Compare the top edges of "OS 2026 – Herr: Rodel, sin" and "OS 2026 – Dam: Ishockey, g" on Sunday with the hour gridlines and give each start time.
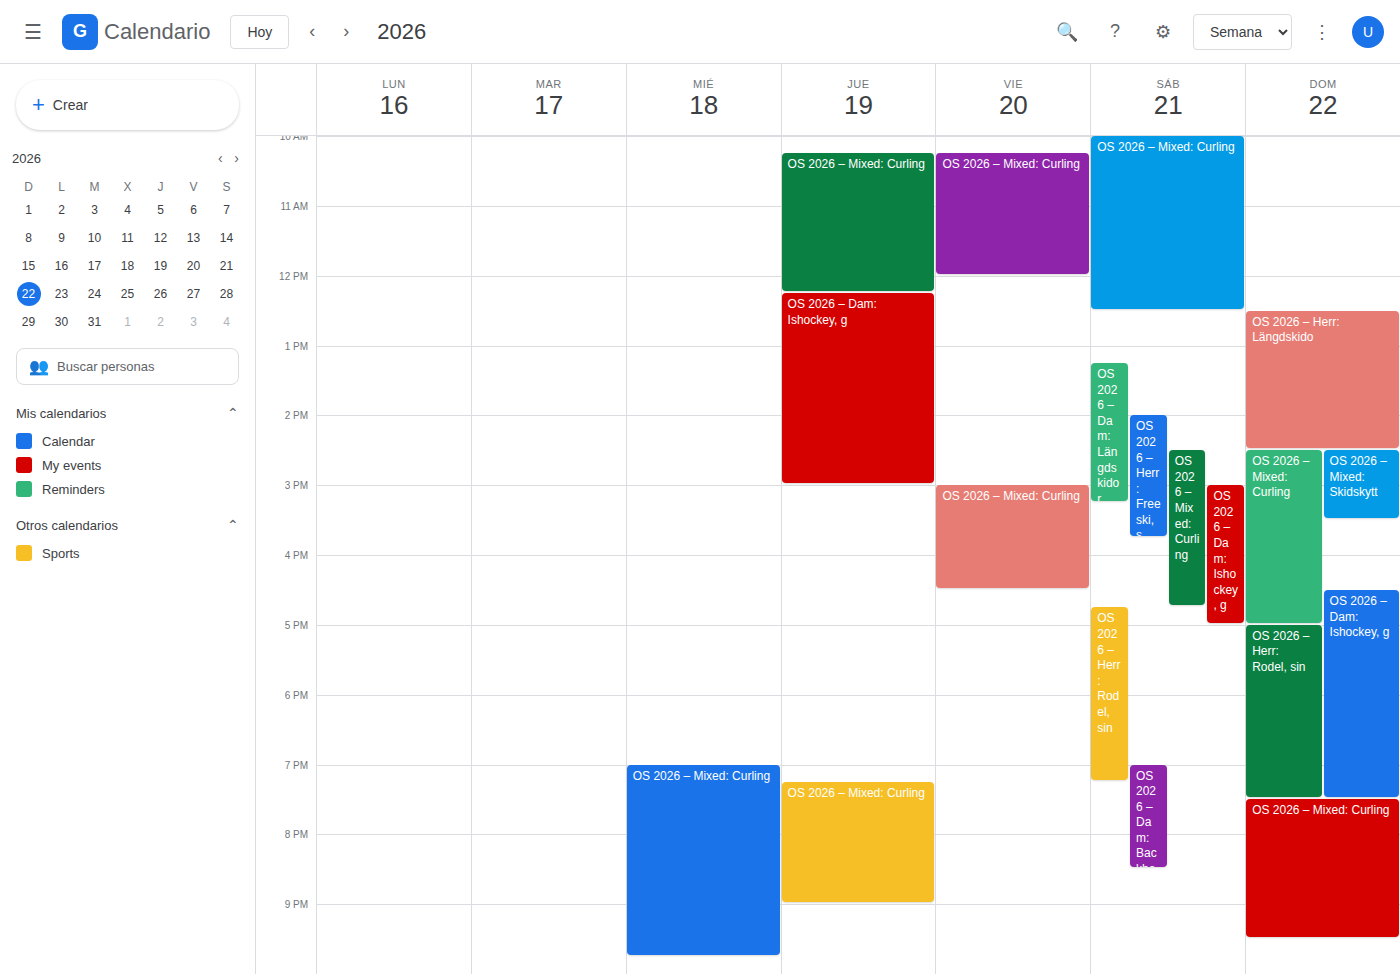
"OS 2026 – Herr: Rodel, sin": 5:00 PM, exactly on the 5 PM line. "OS 2026 – Dam: Ishockey, g": 4:30 PM, halfway between the 4 PM and 5 PM lines.